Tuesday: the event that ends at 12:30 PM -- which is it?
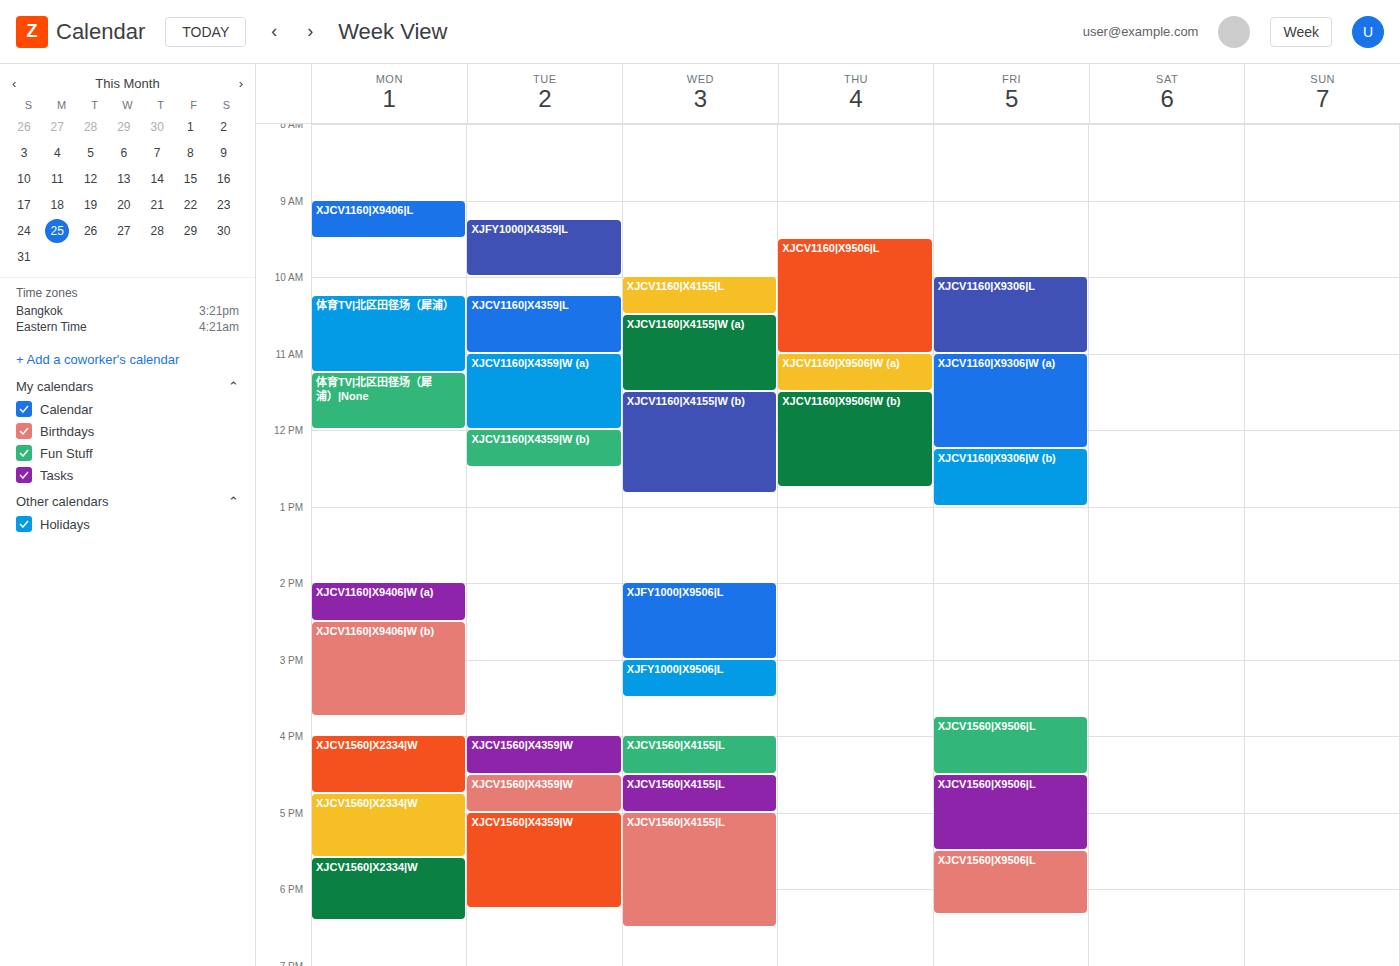
"XJCV1160|X4359|W (b)"